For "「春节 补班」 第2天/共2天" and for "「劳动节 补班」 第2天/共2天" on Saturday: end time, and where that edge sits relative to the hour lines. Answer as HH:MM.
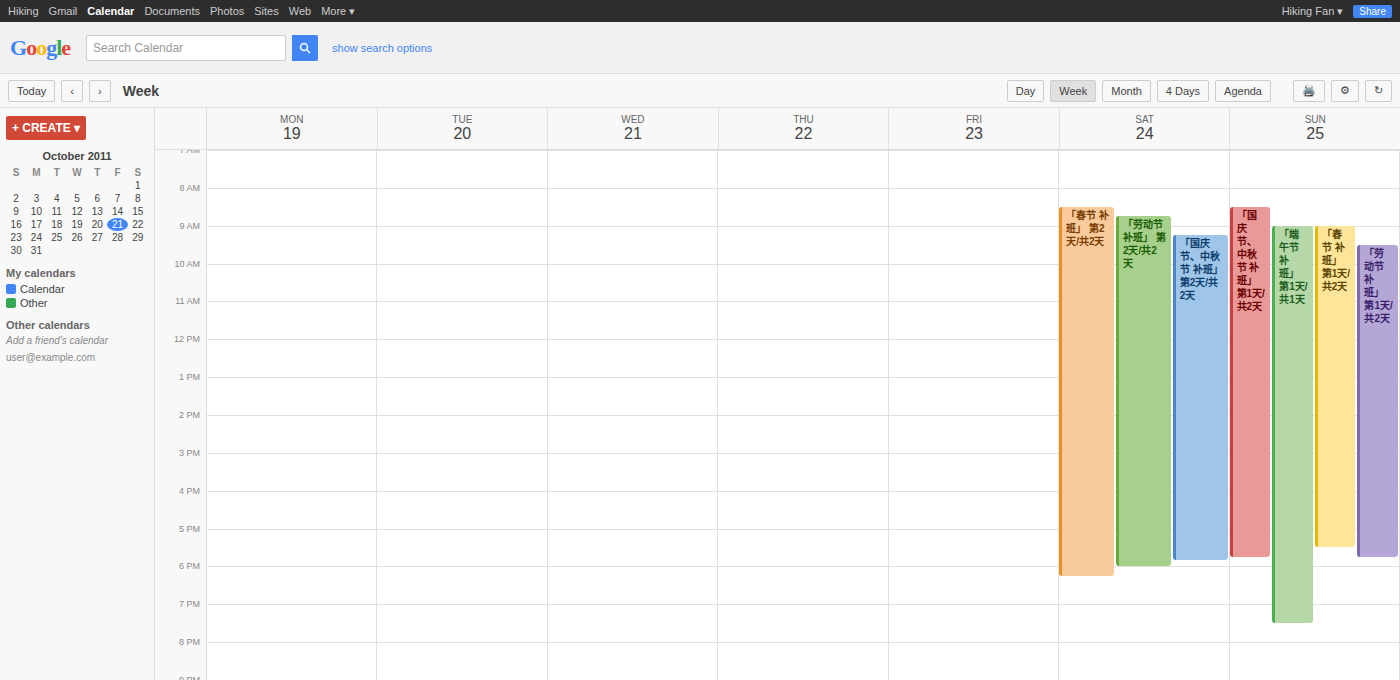
"「春节 补班」 第2天/共2天": 18:15, neither: a quarter of the way from the 18:00 line to the 19:00 line. "「劳动节 补班」 第2天/共2天": 18:00, exactly on the 18:00 line.